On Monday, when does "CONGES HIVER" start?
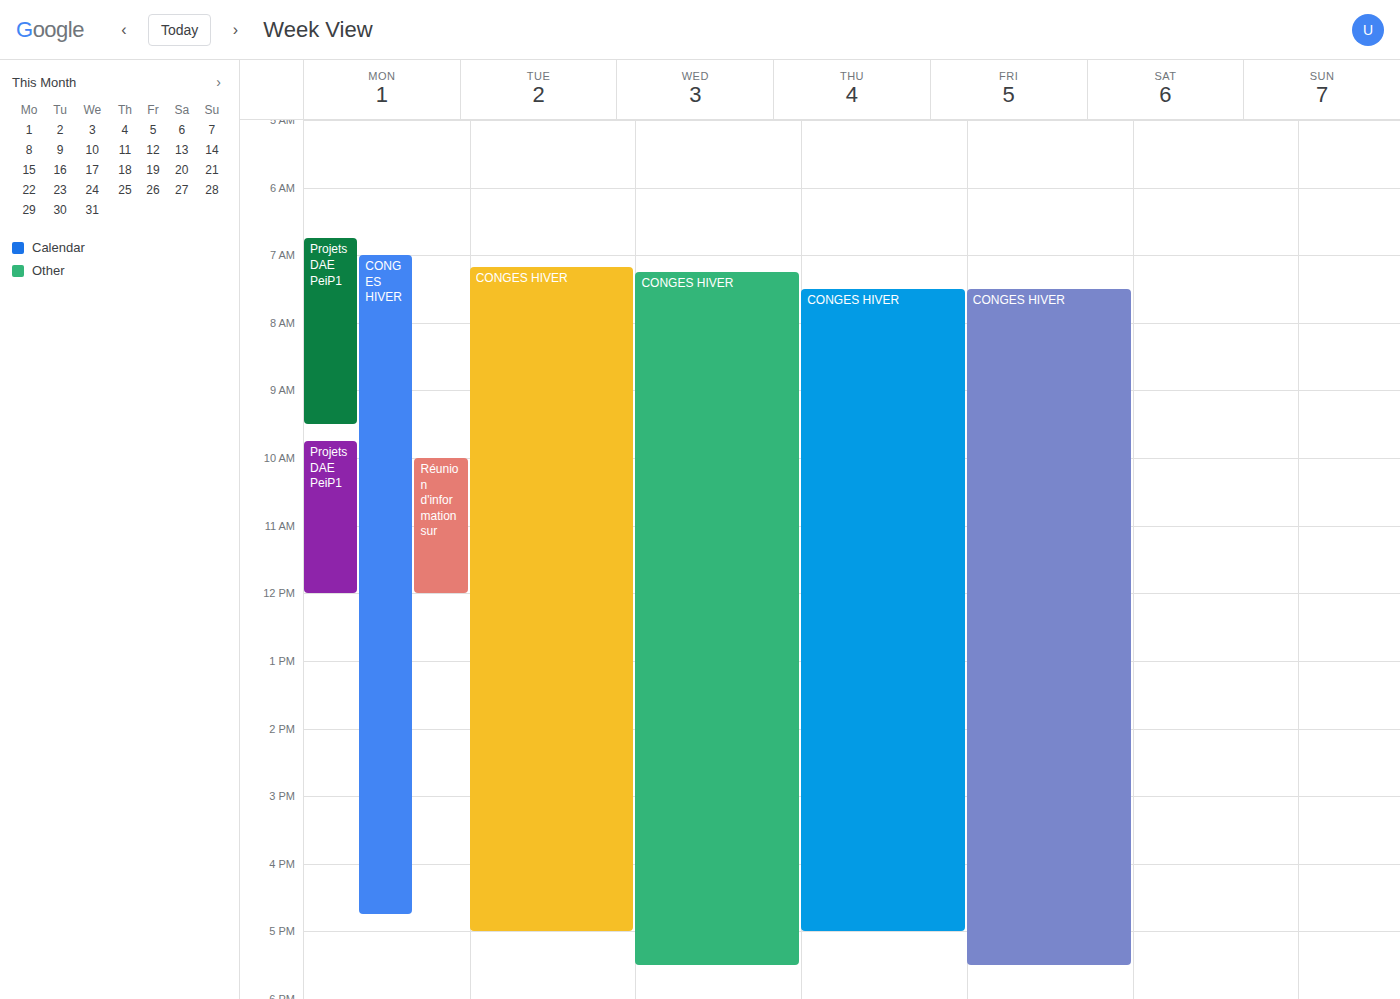
7:00 AM